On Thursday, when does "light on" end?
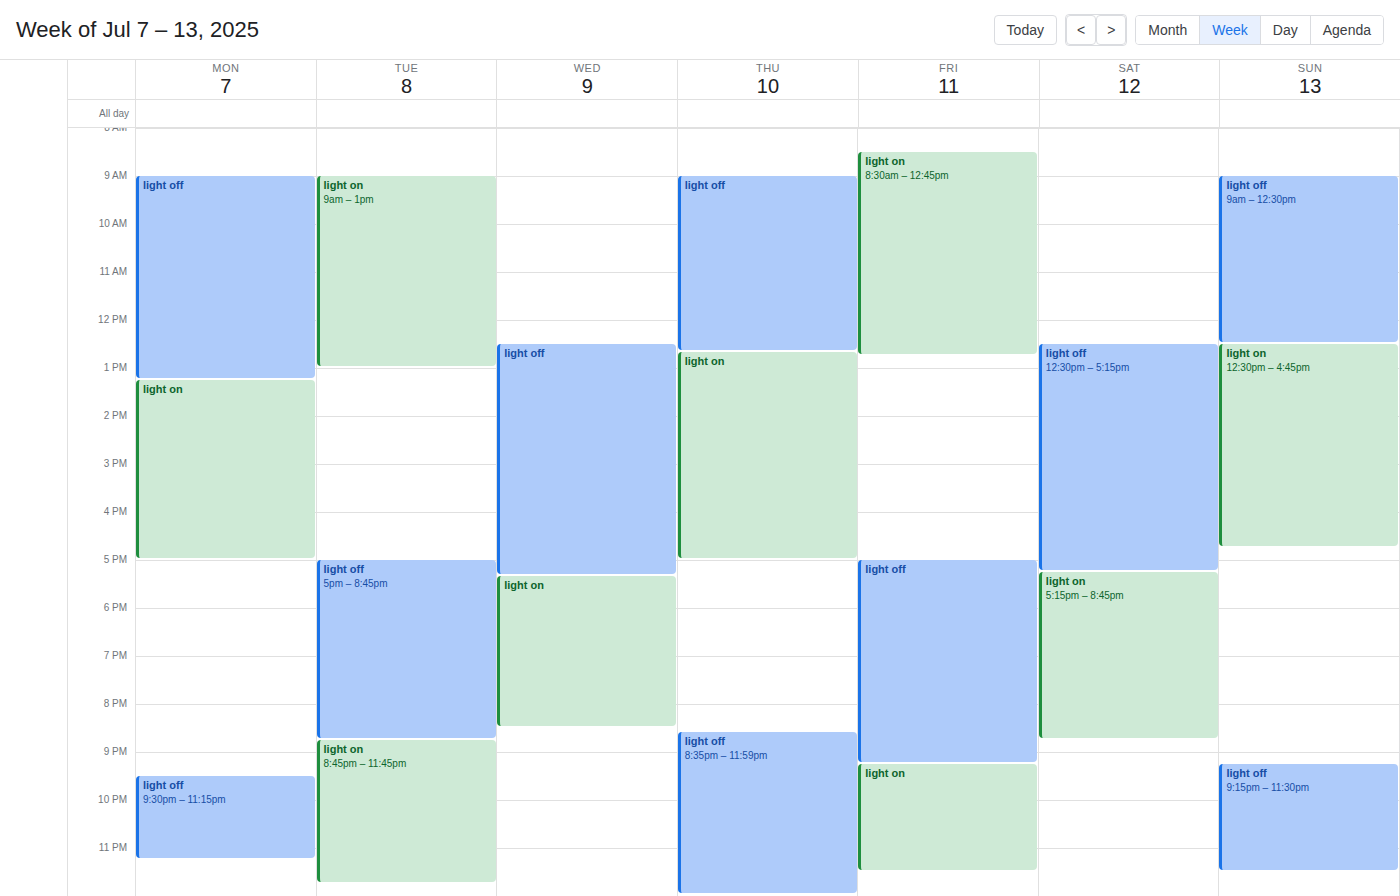
5:00 PM